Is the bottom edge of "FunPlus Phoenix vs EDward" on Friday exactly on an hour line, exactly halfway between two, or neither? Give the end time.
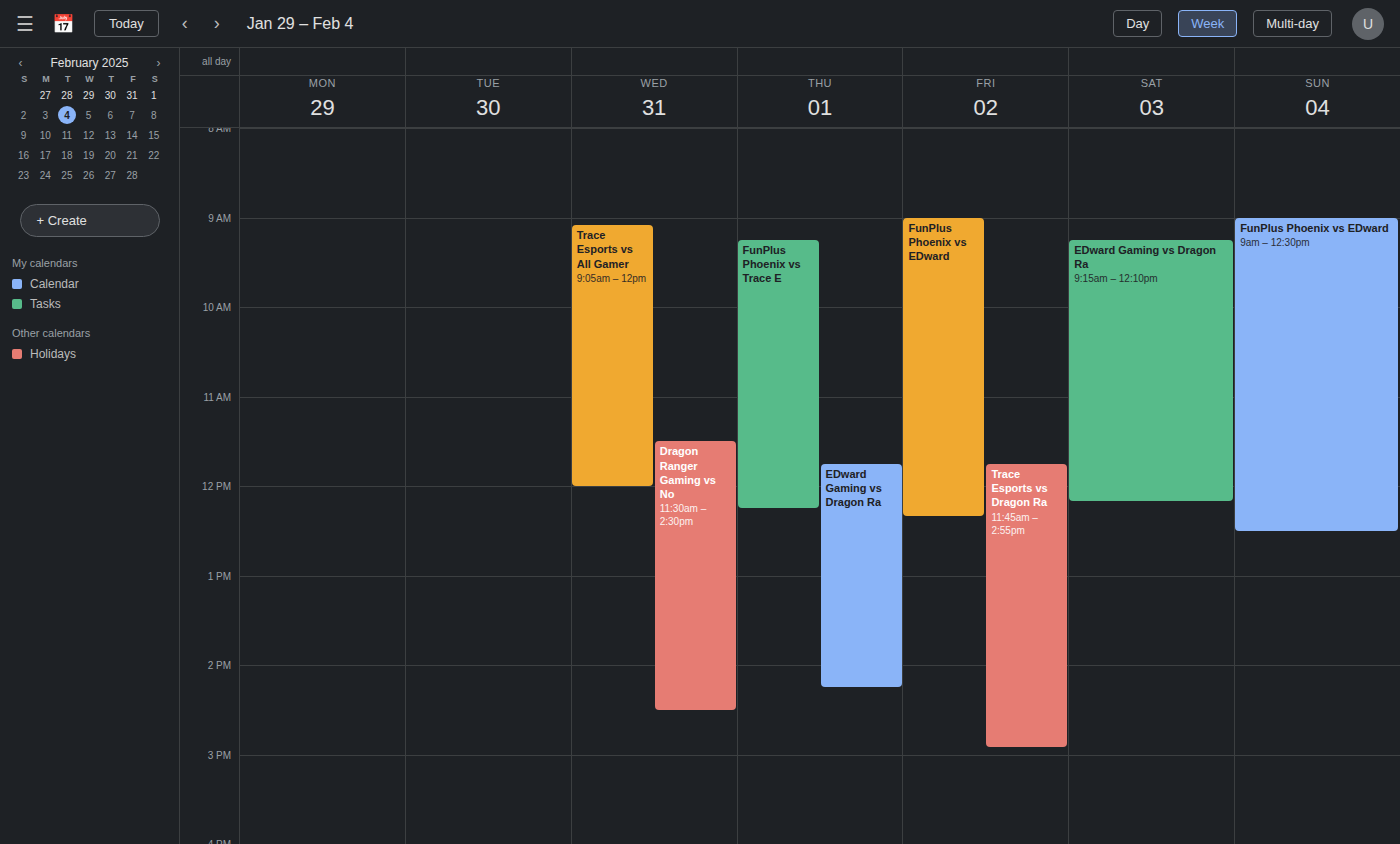
12:20 PM -- neither: 20 minutes below the 12 PM line and 40 minutes above the 1 PM line.